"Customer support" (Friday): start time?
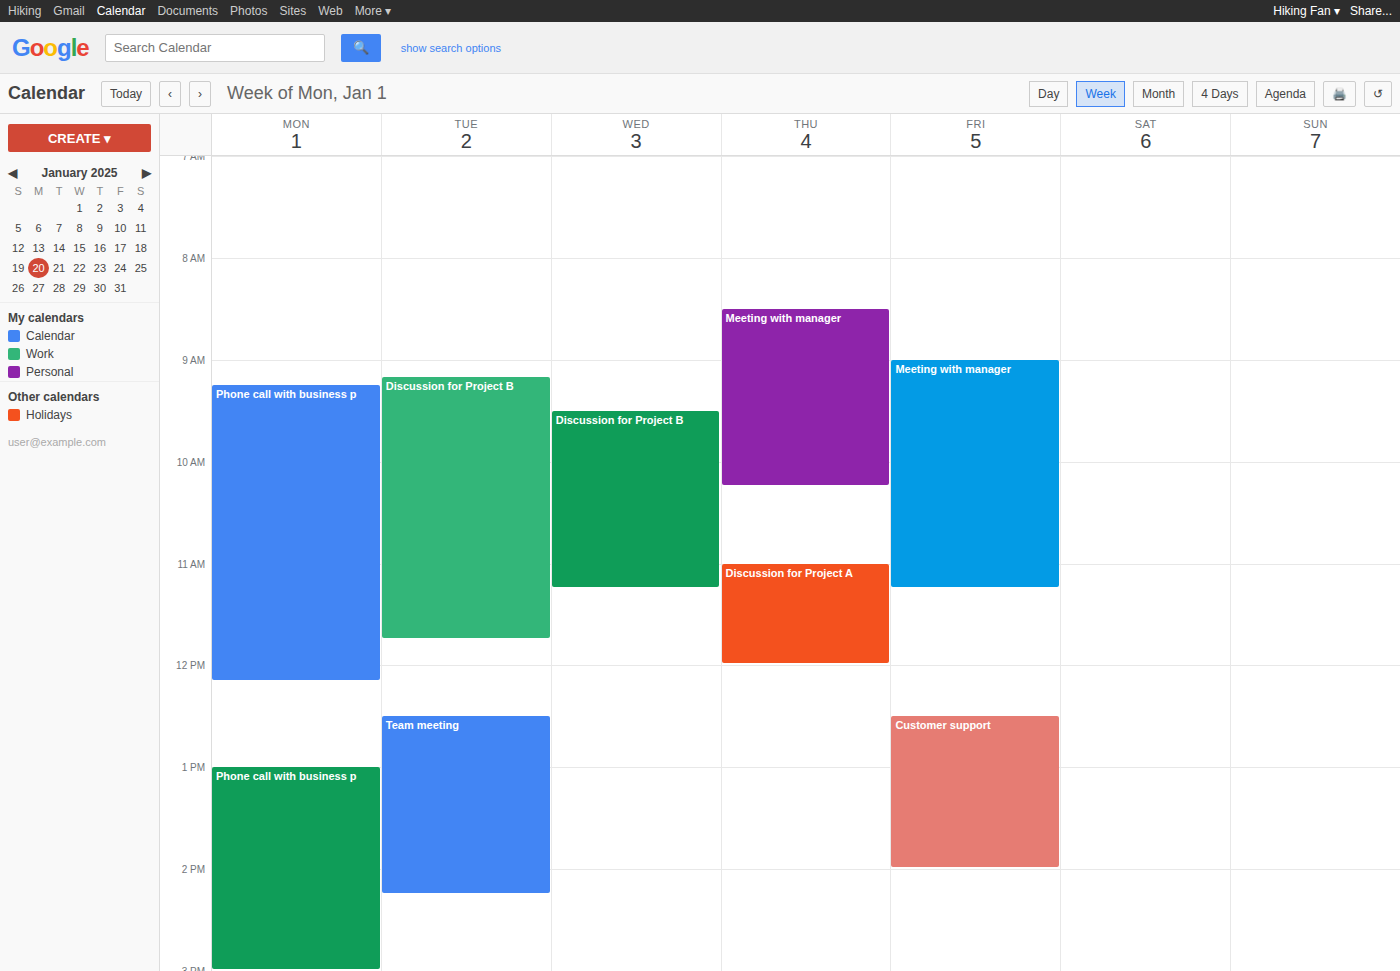
12:30 PM